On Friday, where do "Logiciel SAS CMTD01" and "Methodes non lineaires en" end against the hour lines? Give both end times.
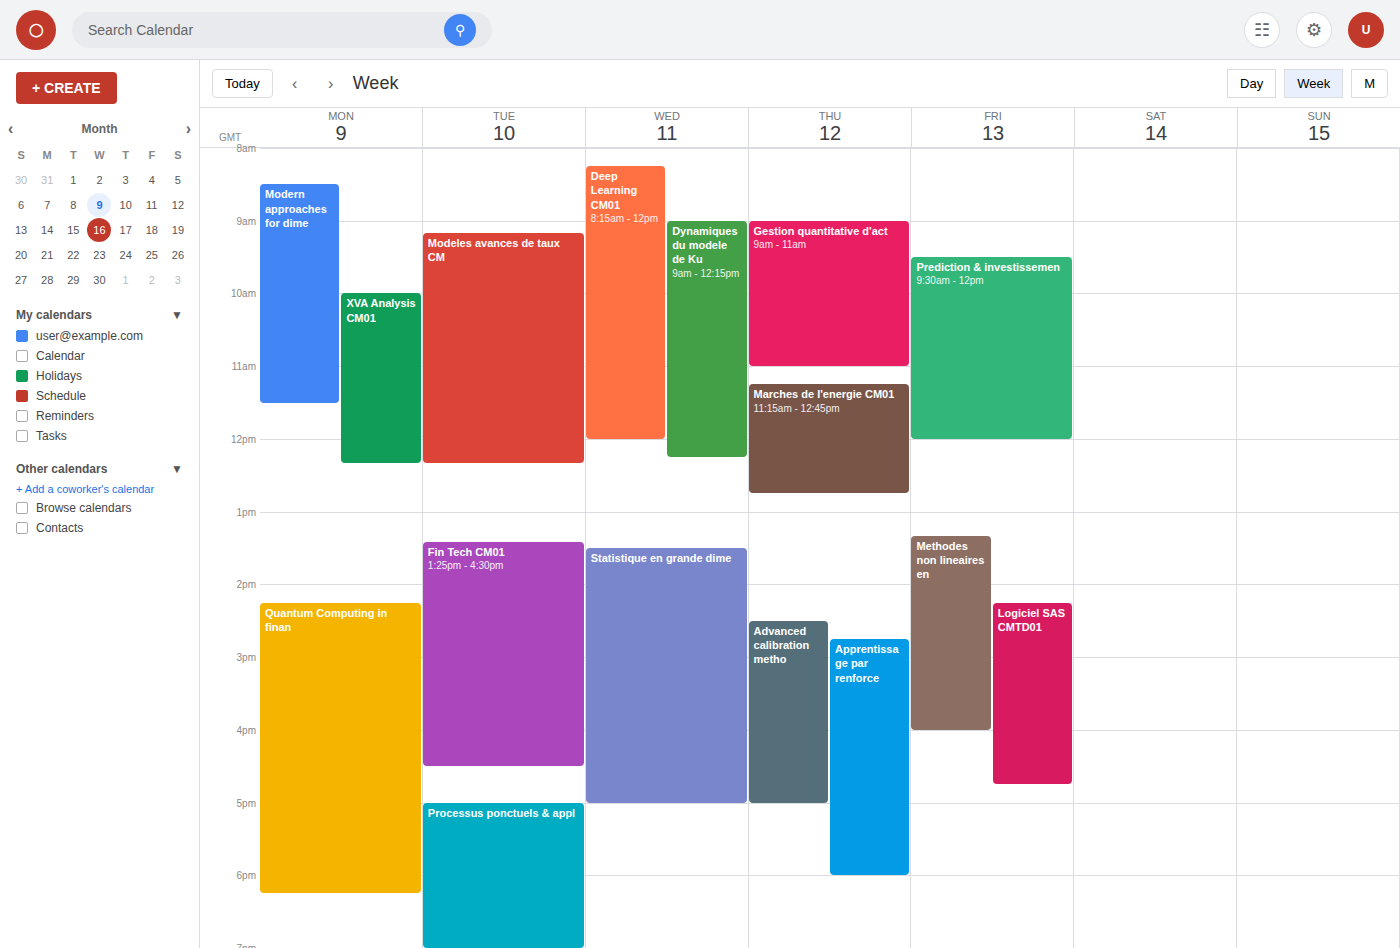
"Logiciel SAS CMTD01": 16:45, neither: three quarters of the way from the 16:00 line to the 17:00 line. "Methodes non lineaires en": 16:00, exactly on the 16:00 line.